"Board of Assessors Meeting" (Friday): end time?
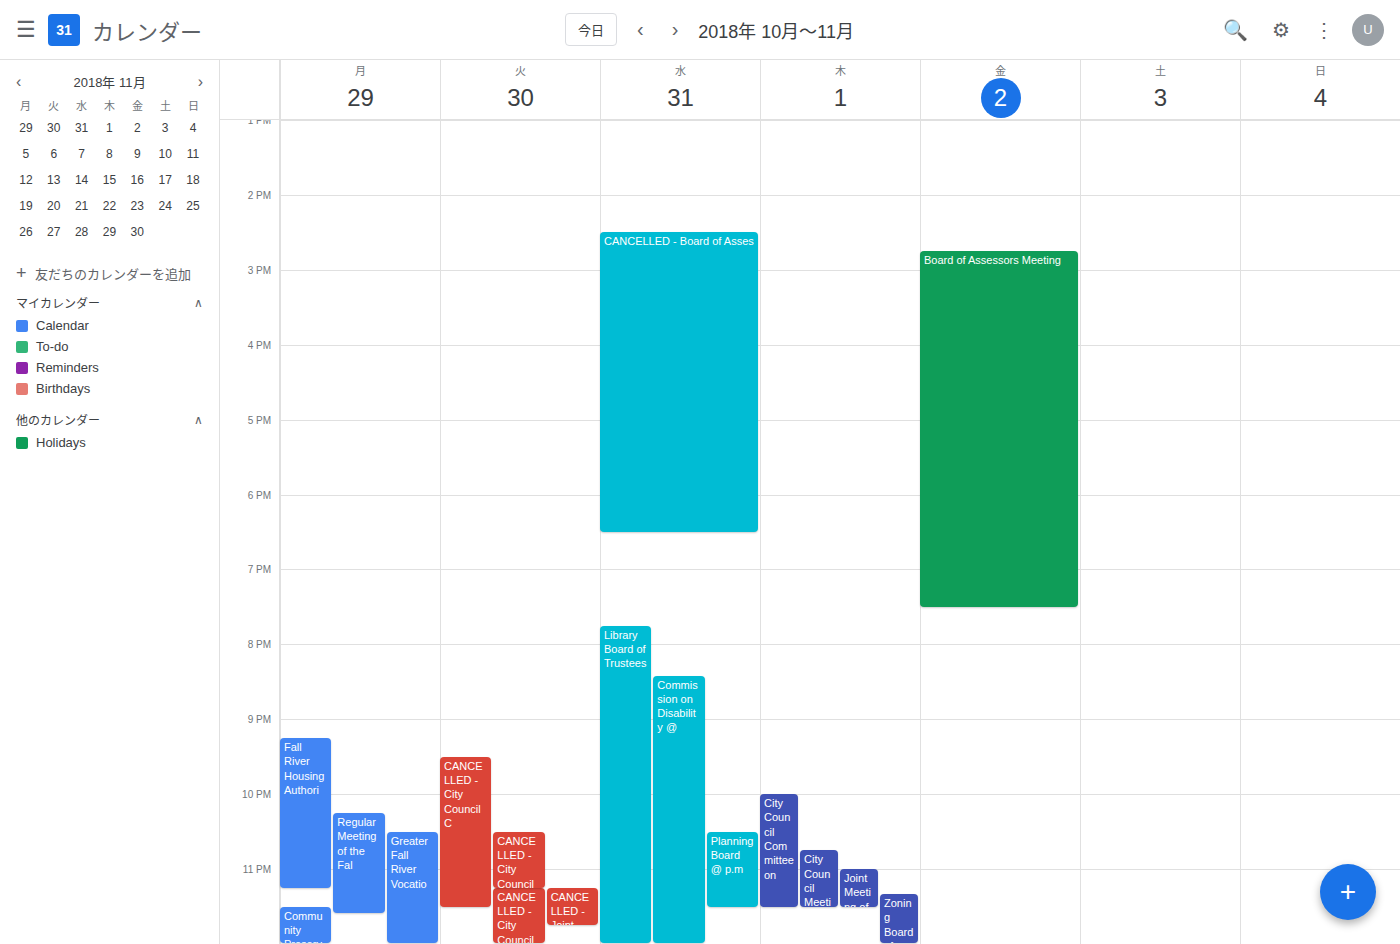
7:30 PM